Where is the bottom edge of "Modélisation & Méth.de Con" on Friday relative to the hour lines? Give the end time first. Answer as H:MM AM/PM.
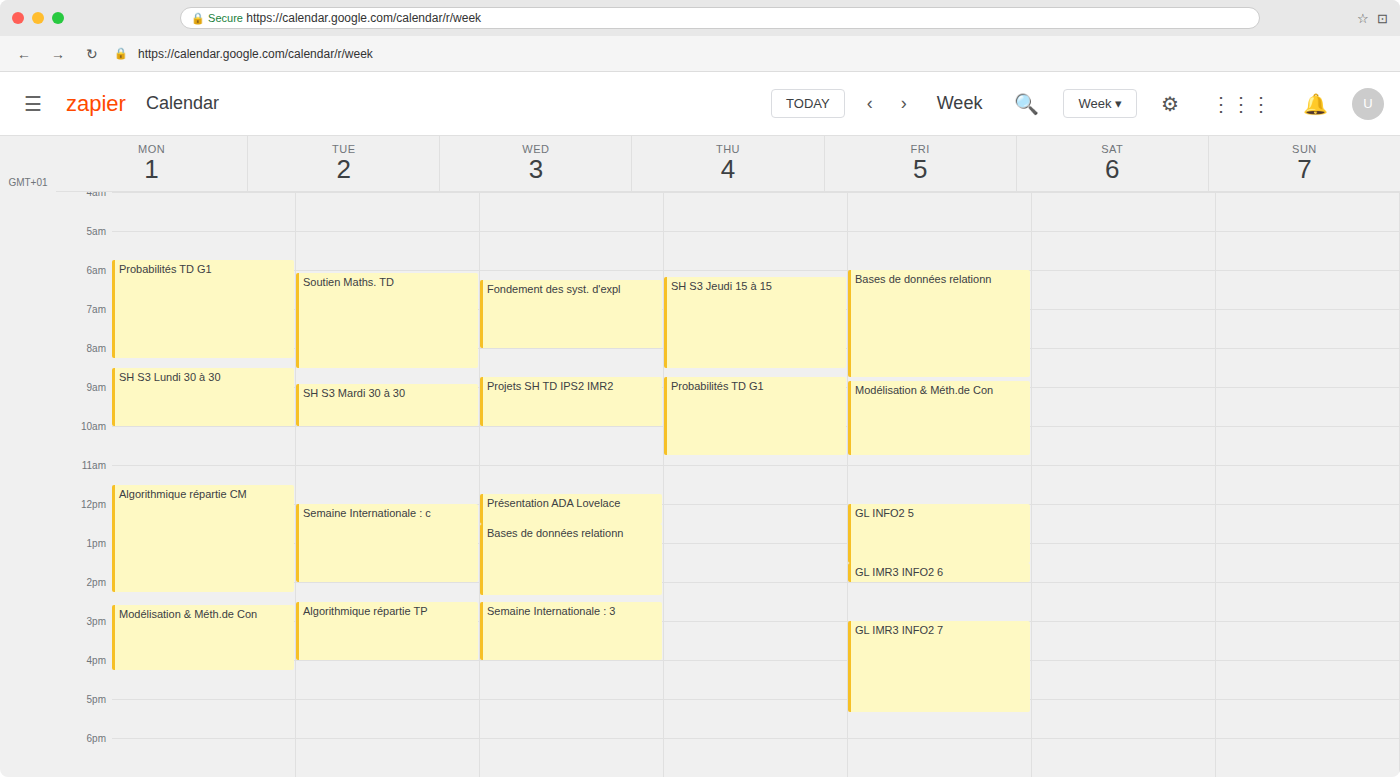
10:45 AM -- neither: three quarters of the way from the 10 AM line to the 11 AM line.